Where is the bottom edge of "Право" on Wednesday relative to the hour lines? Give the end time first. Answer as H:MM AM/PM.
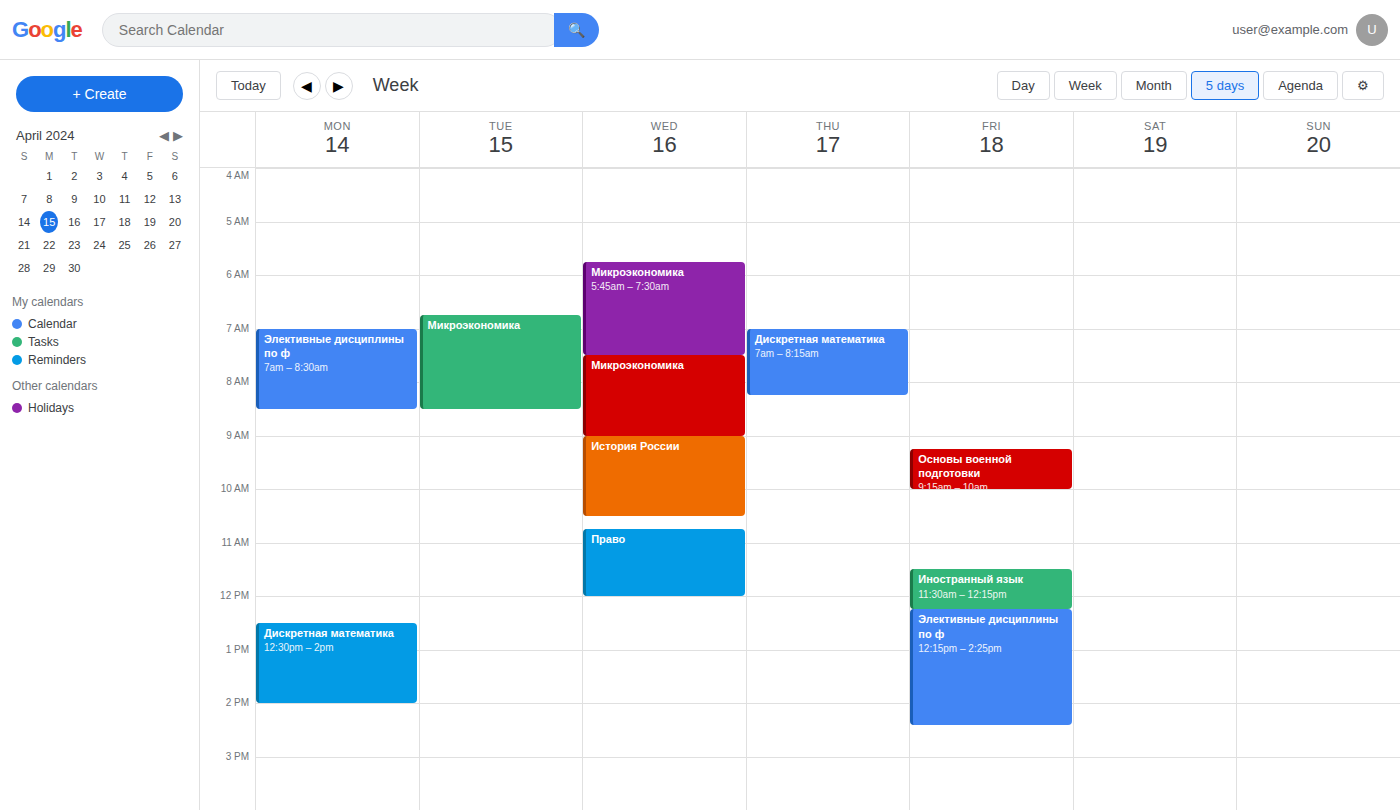
12:00 PM -- exactly on the 12 PM line.